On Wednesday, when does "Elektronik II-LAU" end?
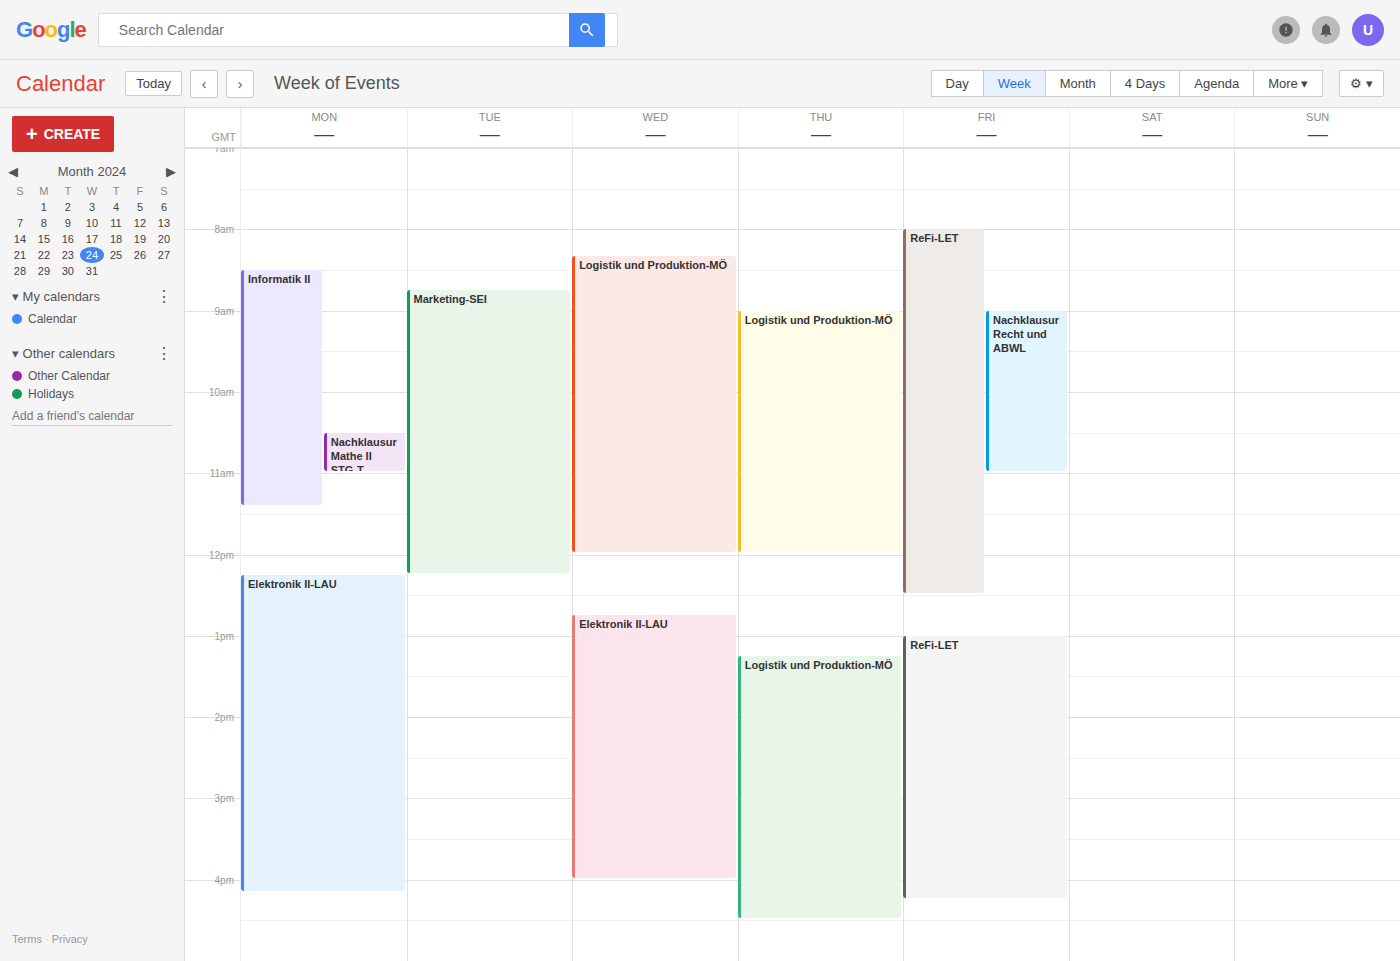
4:00 PM